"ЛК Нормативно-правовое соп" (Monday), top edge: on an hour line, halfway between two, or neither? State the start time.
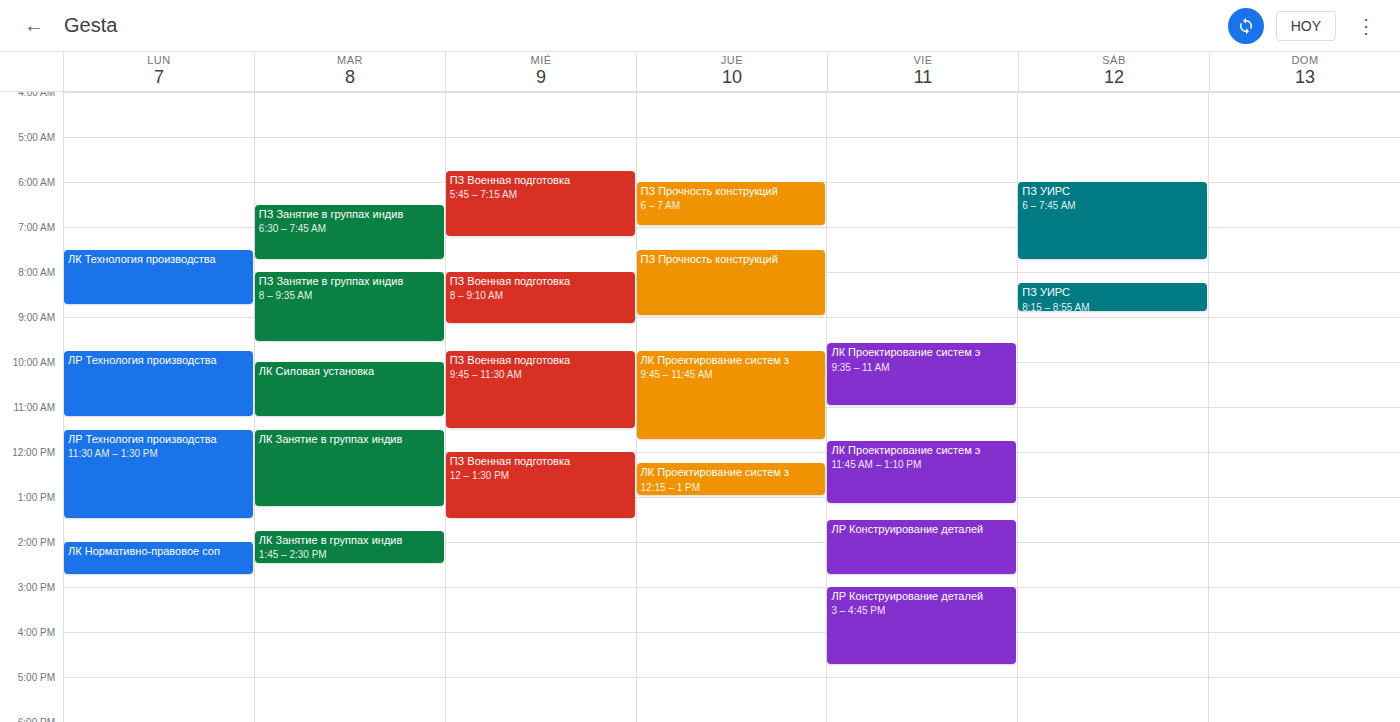
2:00 PM -- exactly on the 2 PM line.